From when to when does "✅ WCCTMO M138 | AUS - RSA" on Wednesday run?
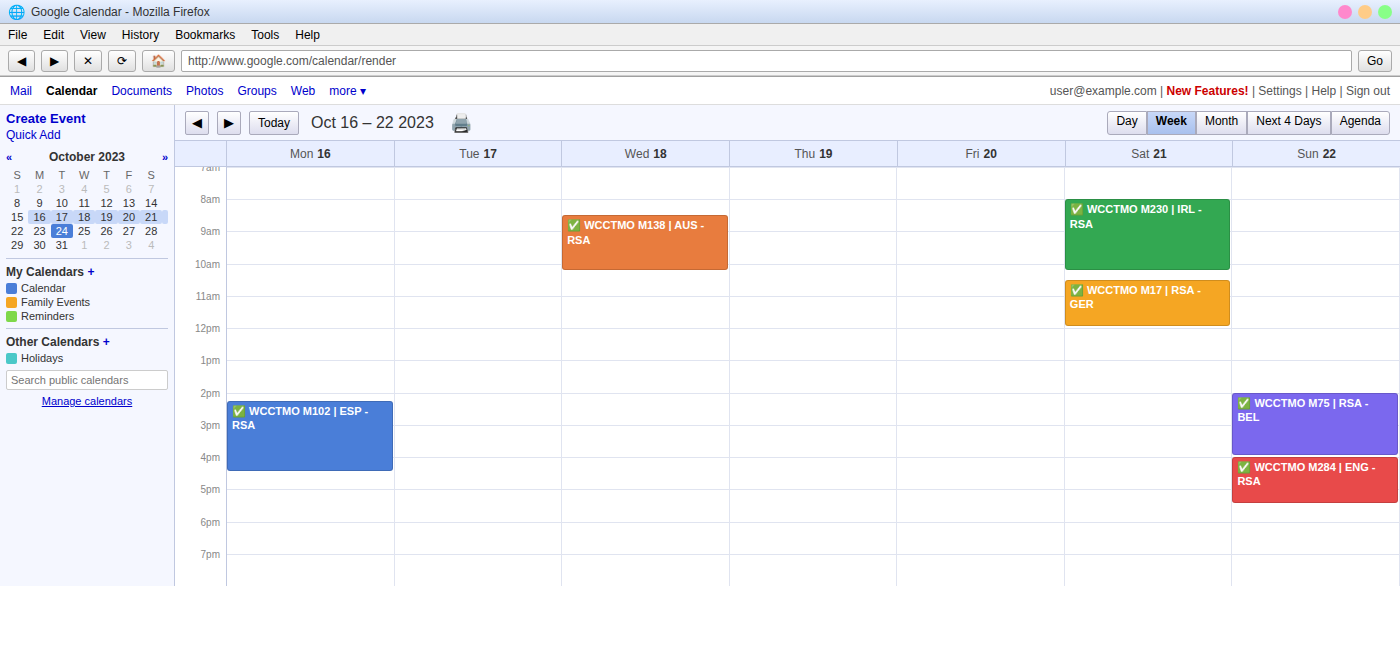
08:30 to 10:15